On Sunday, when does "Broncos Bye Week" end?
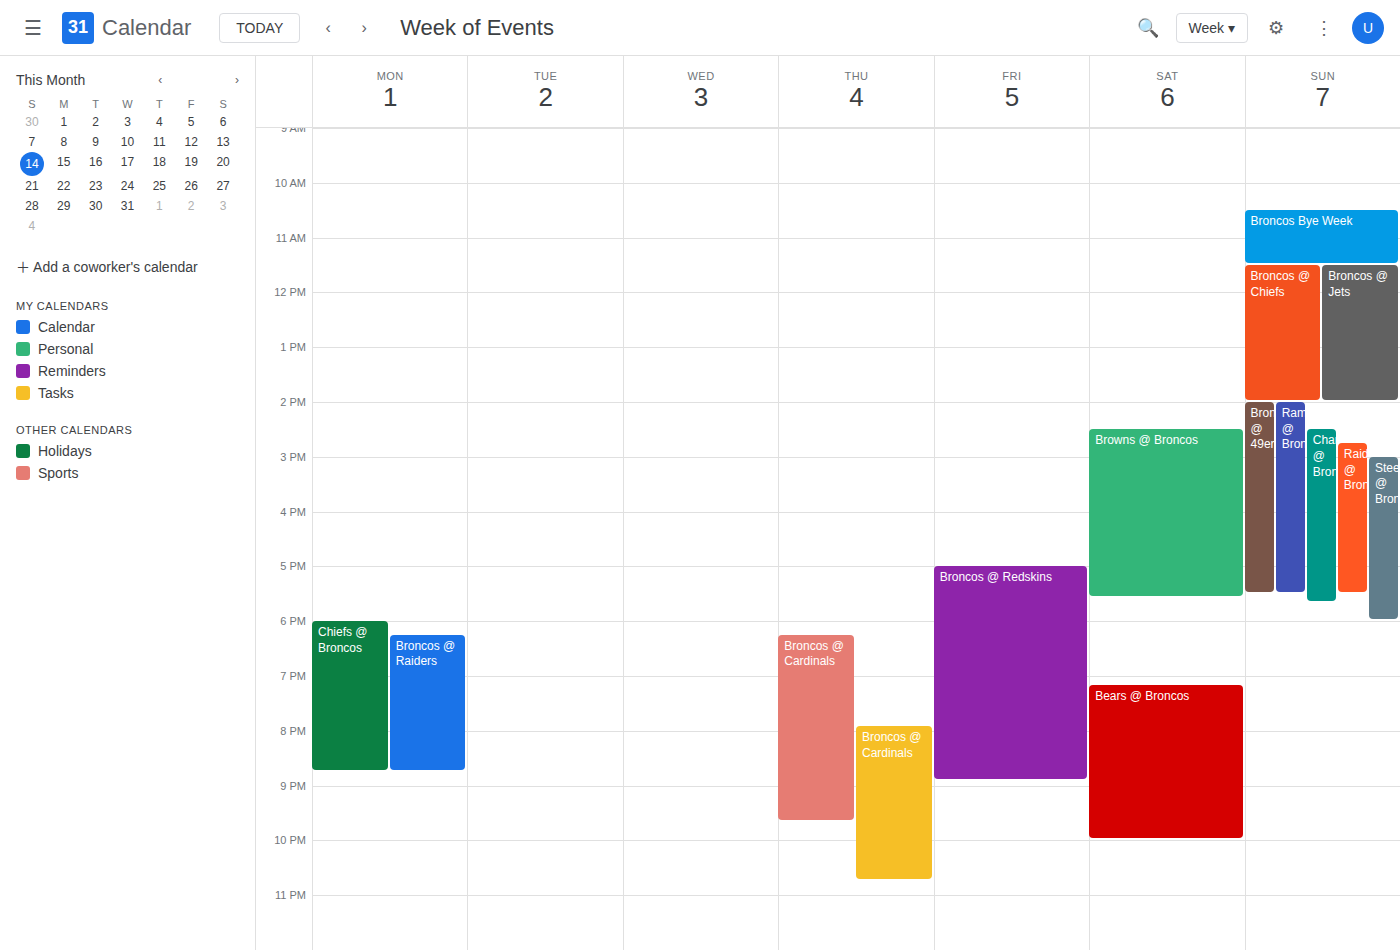
11:30 AM